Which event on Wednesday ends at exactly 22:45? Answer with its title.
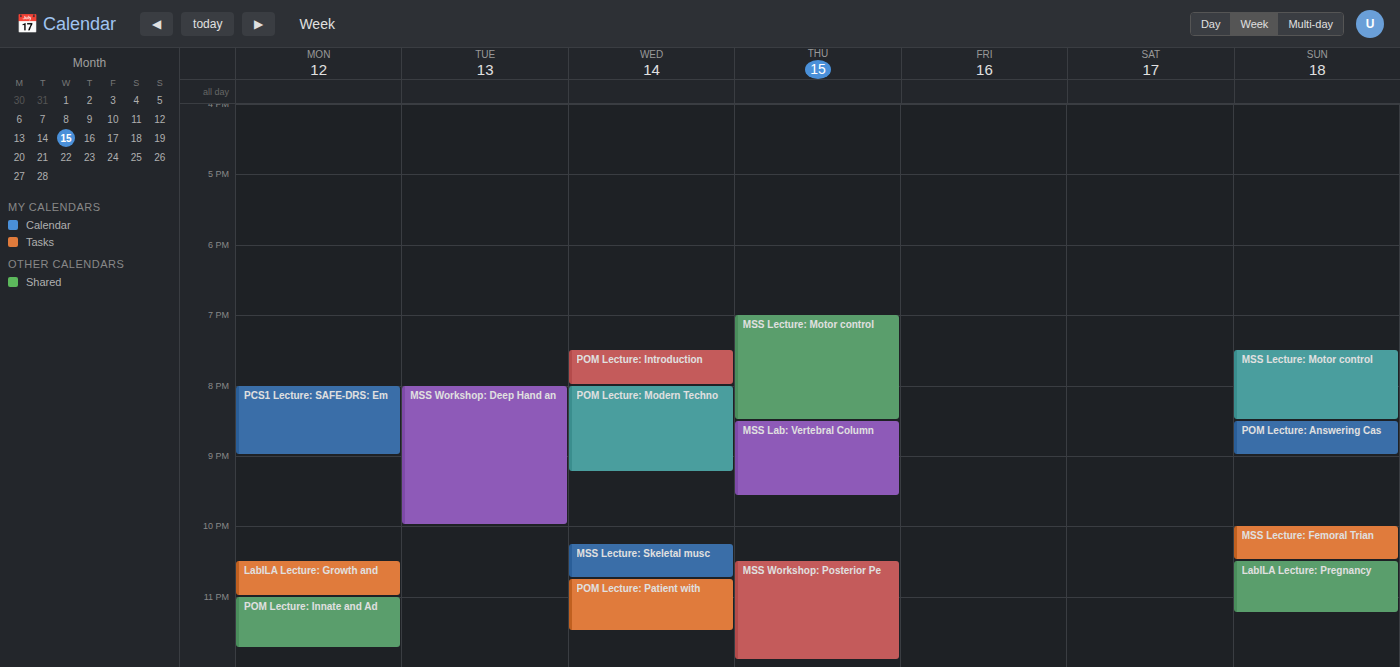
"MSS Lecture: Skeletal musc"